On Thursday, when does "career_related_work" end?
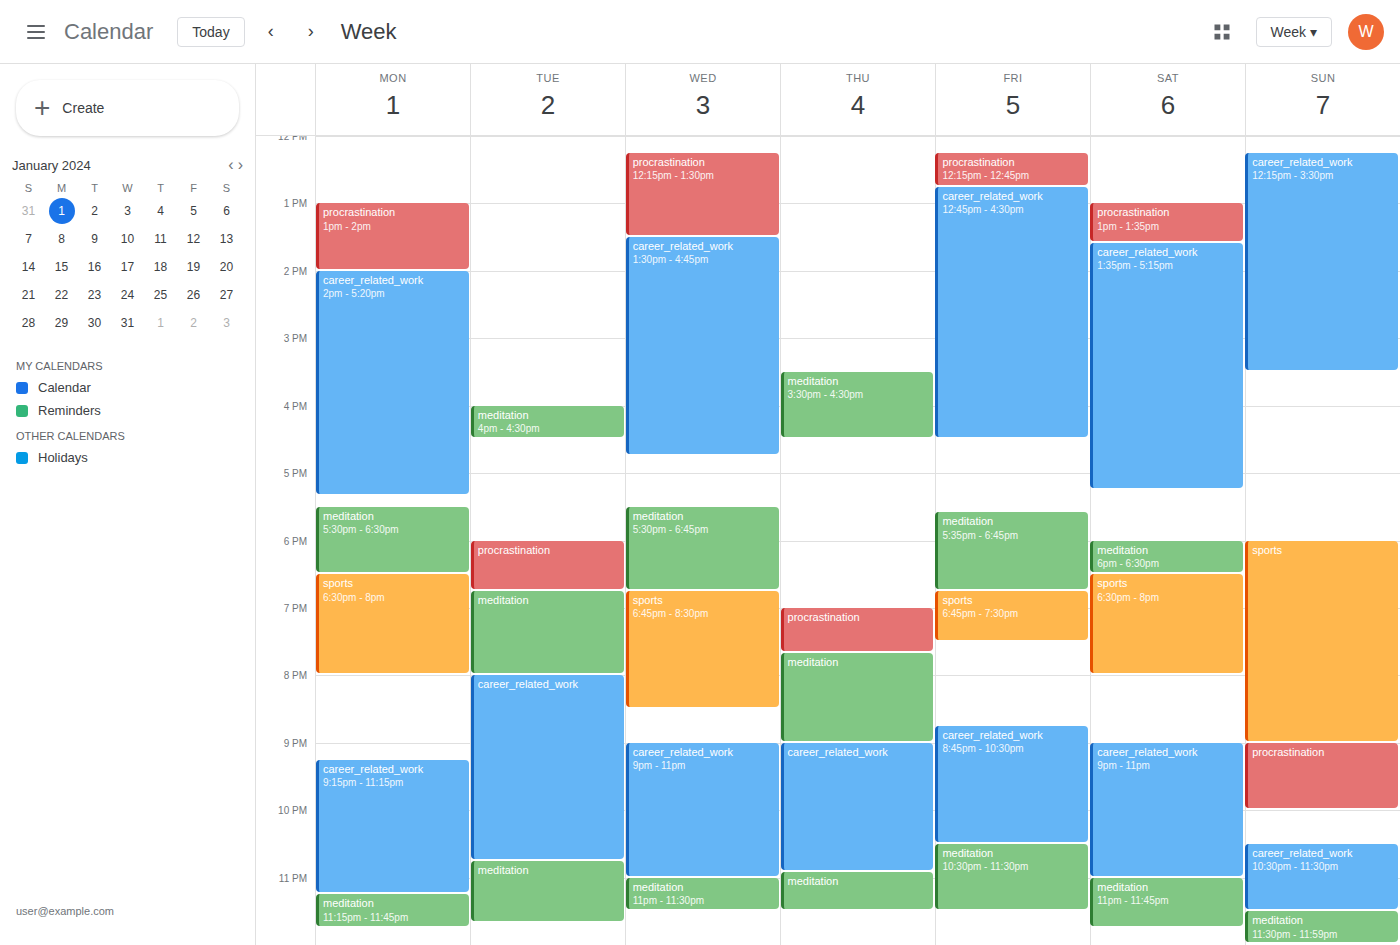
10:55 PM